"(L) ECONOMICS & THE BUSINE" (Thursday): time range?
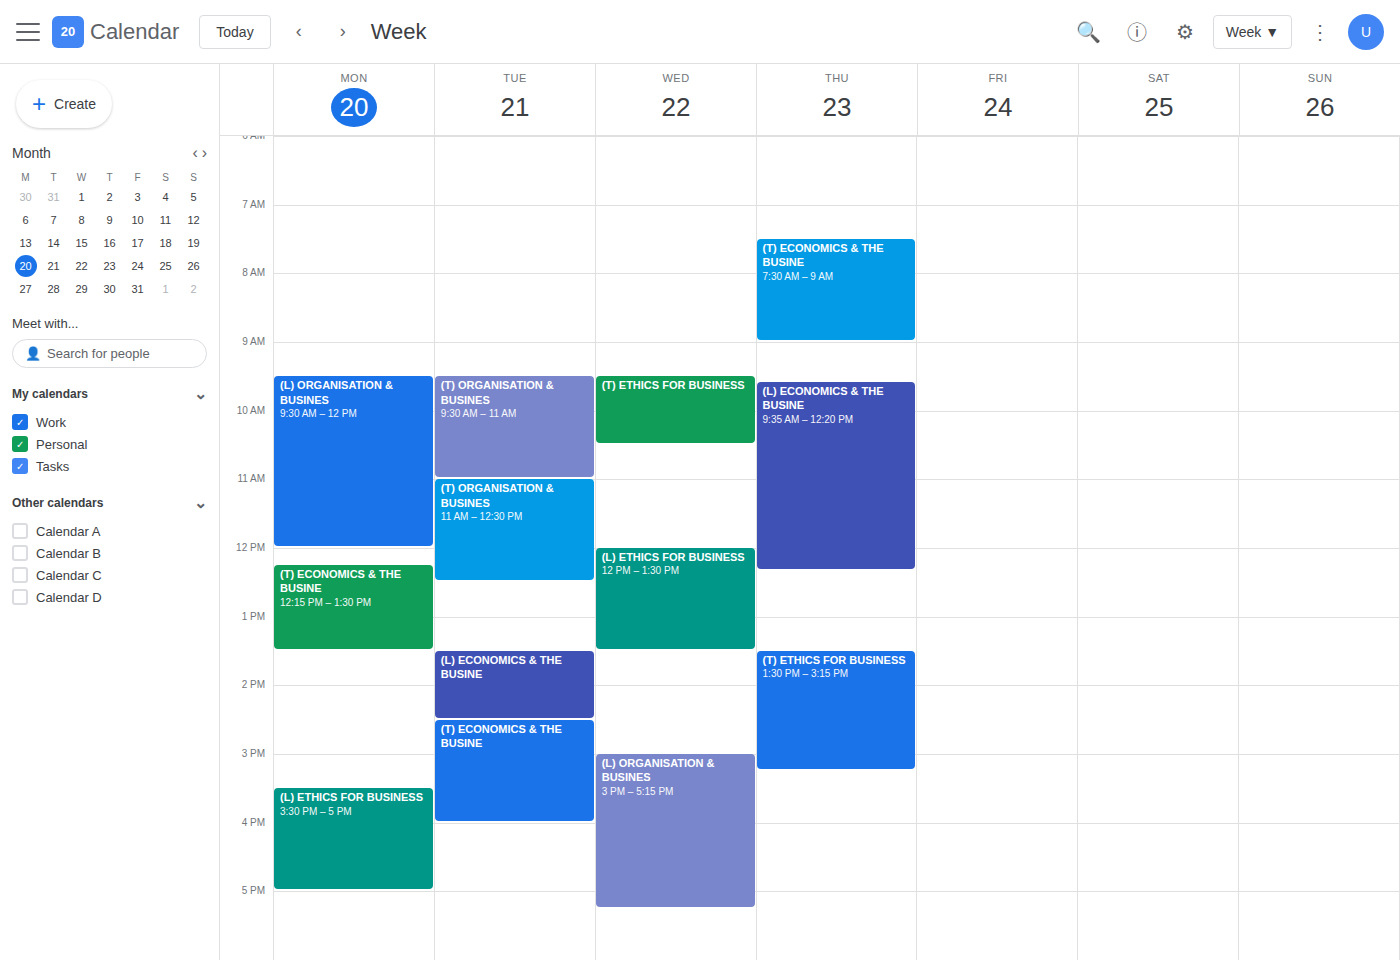
9:35 AM to 12:20 PM